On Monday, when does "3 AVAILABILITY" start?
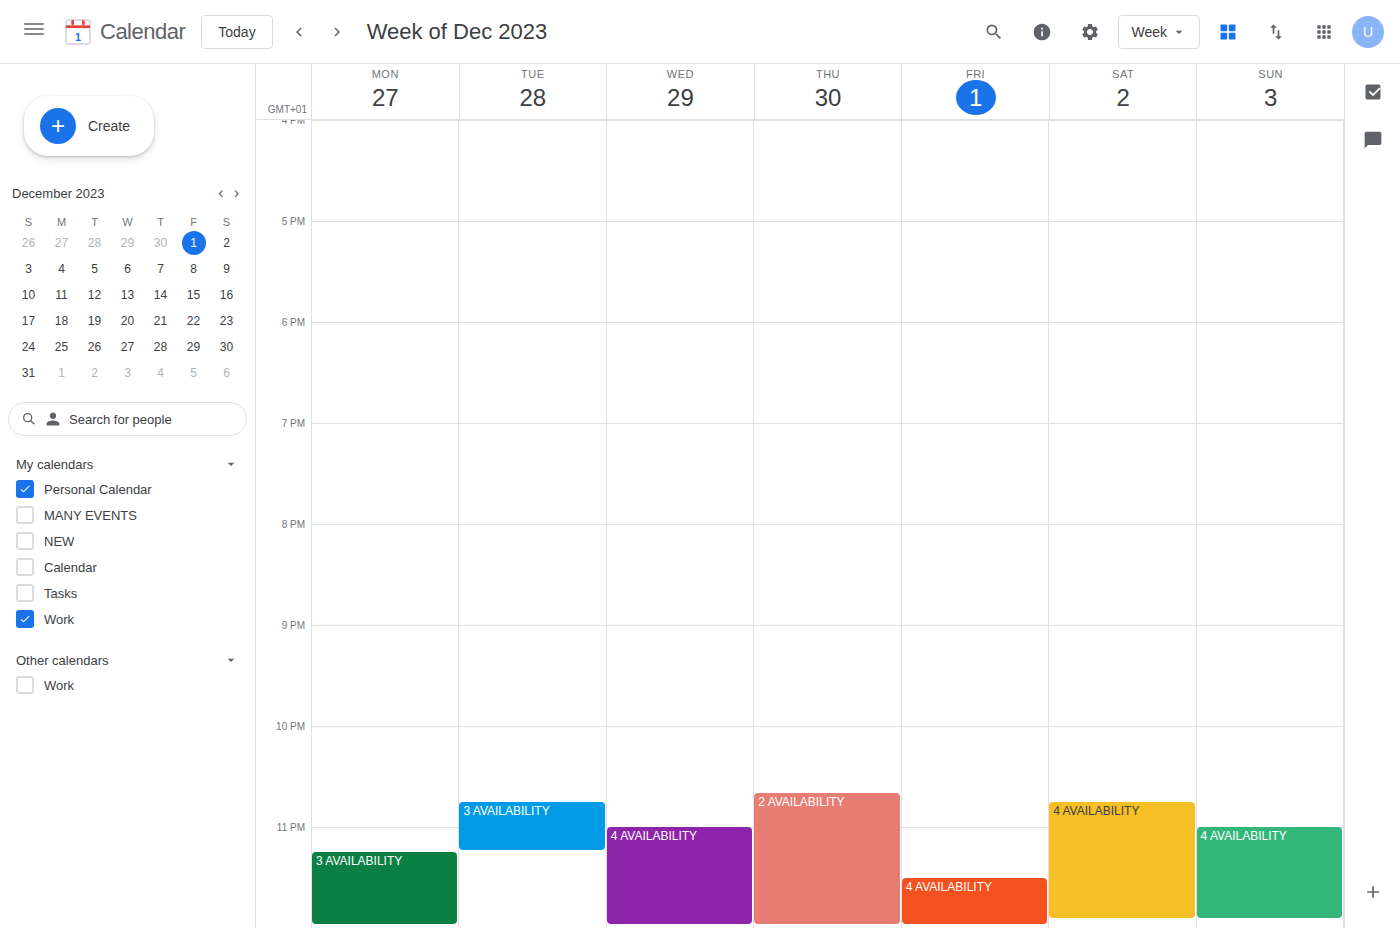
11:15 PM